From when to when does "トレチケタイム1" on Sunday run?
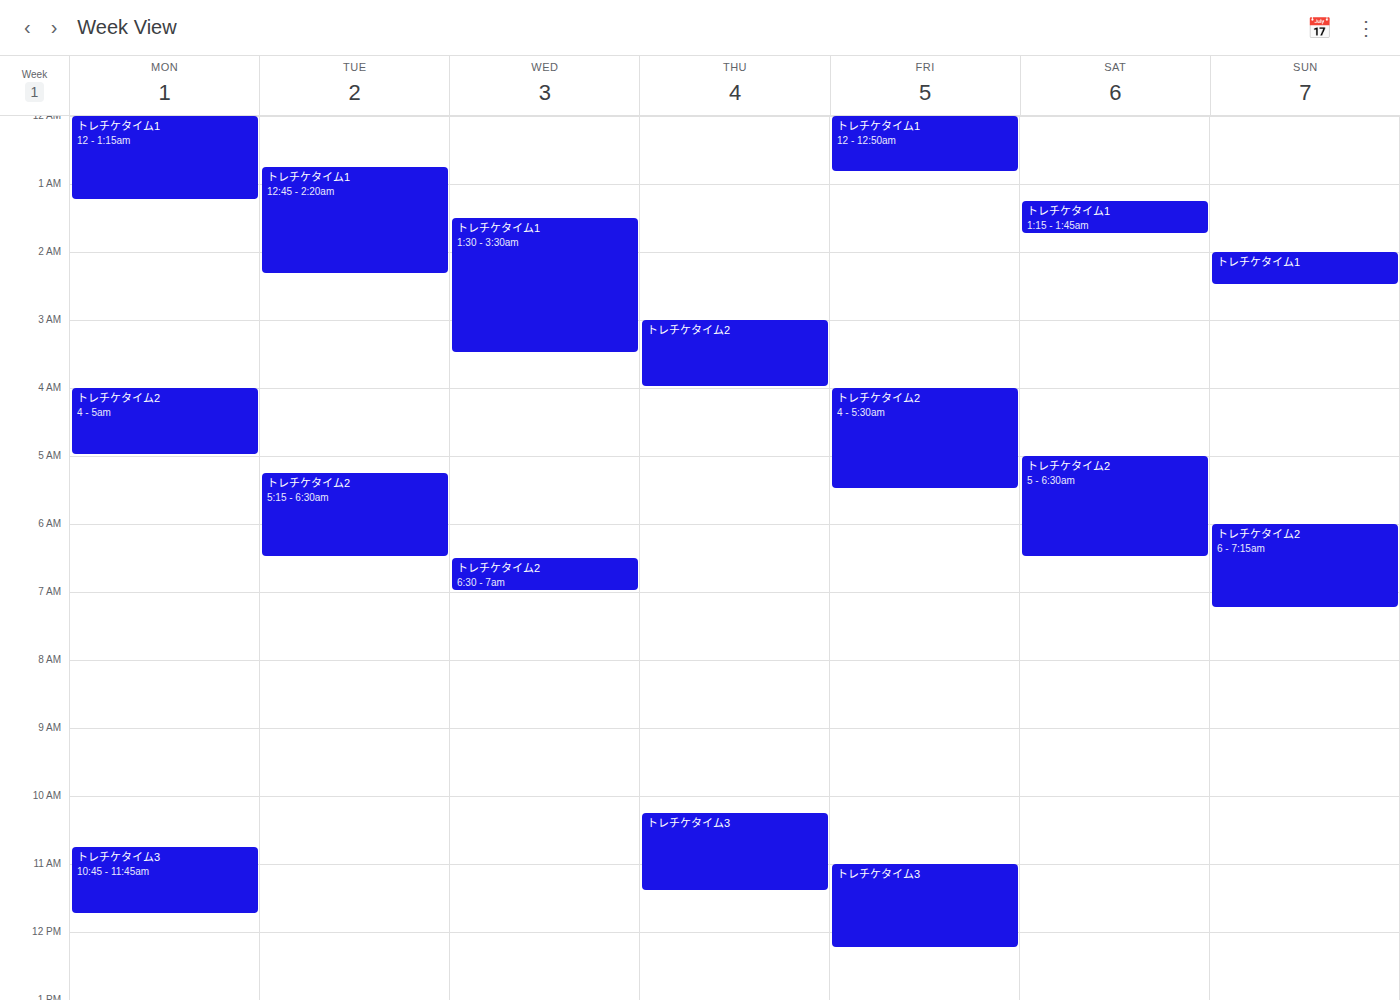
2:00 AM to 2:30 AM